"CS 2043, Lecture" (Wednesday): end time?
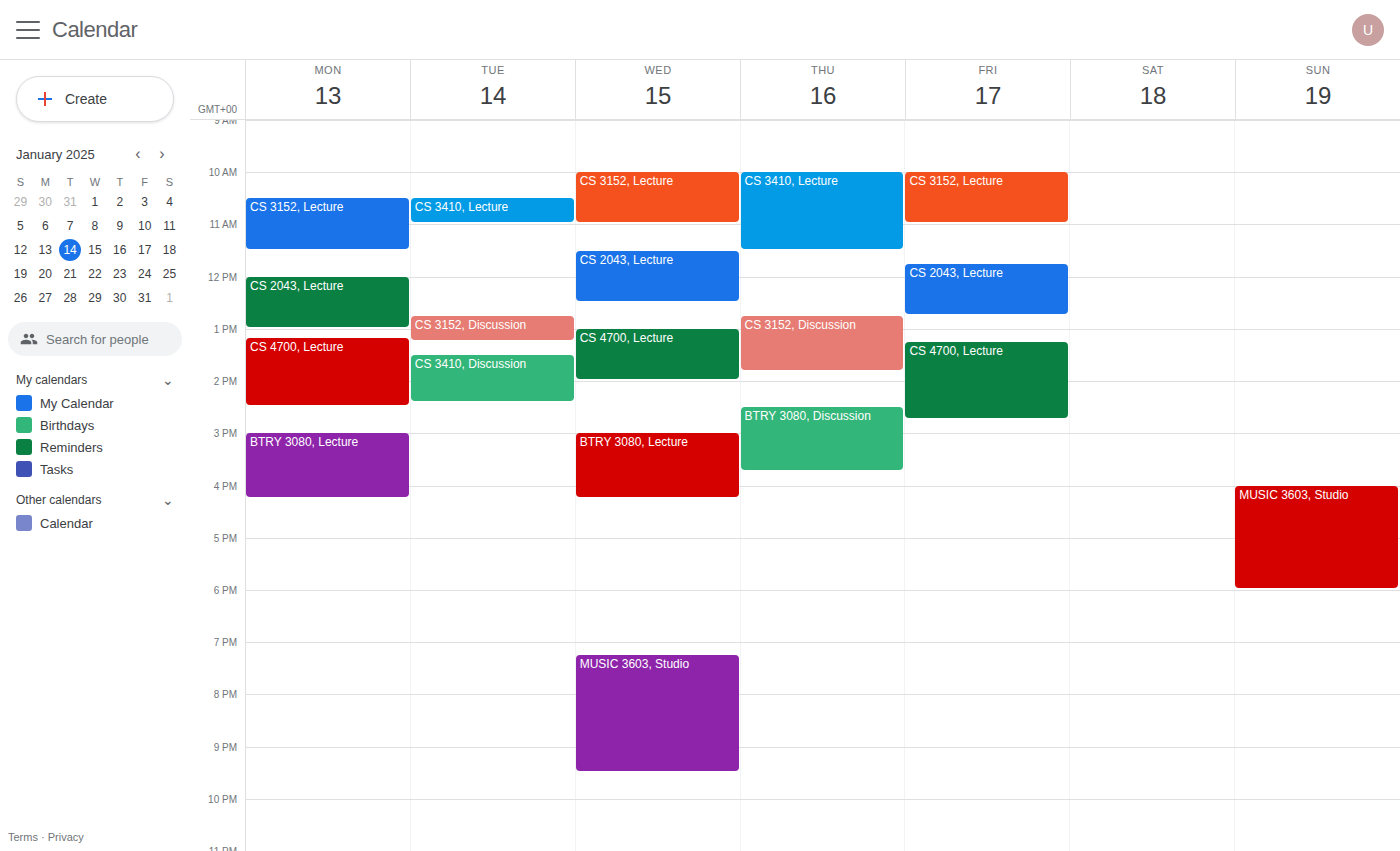
12:30 PM